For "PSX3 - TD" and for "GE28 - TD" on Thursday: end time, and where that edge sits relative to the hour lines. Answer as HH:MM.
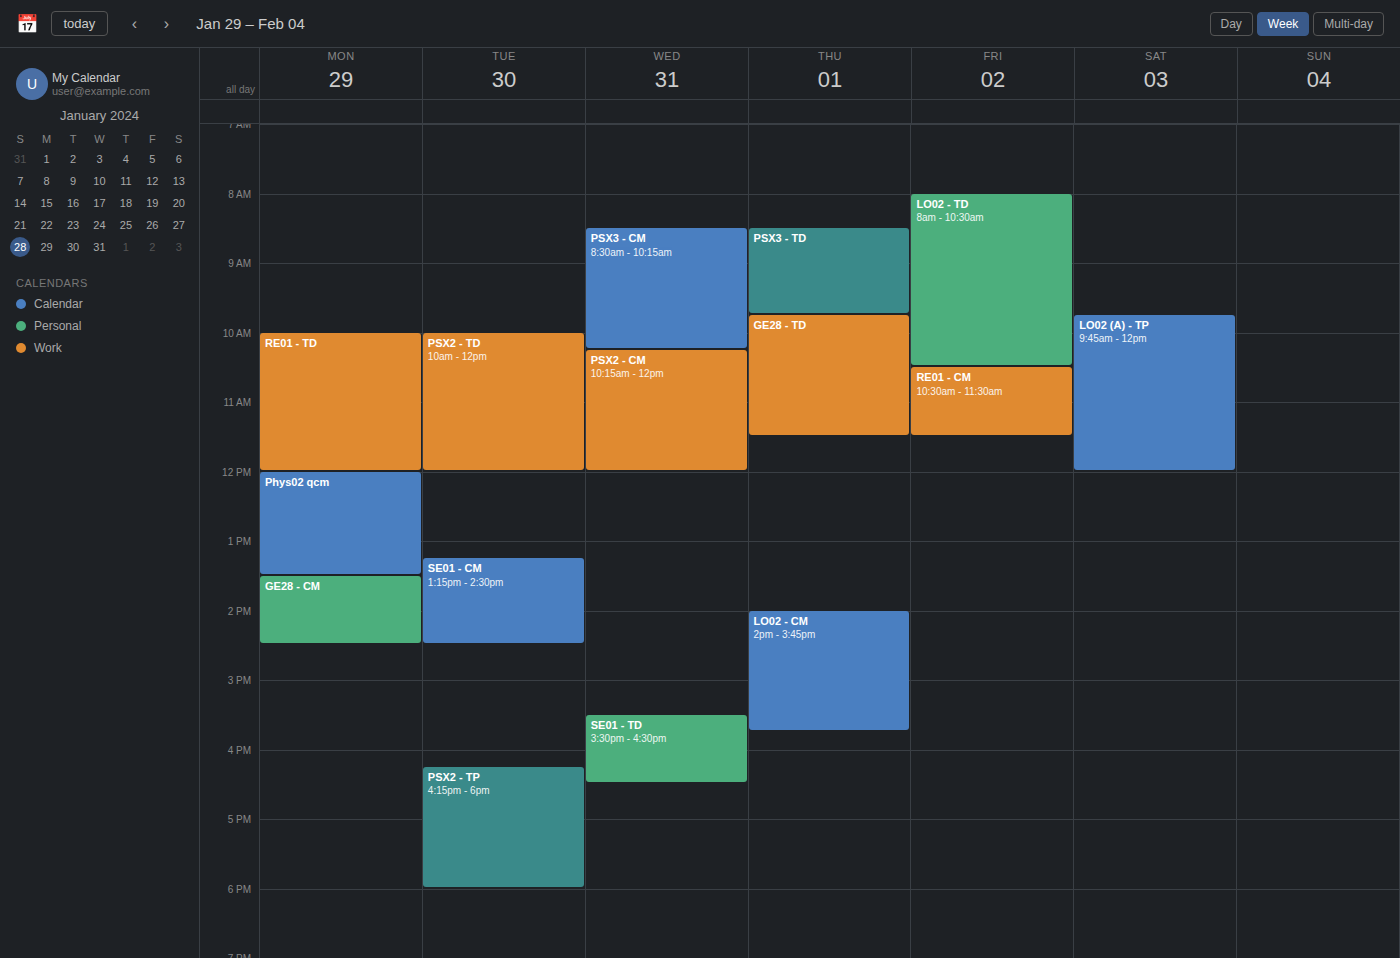
"PSX3 - TD": 09:45, neither: three quarters of the way from the 09:00 line to the 10:00 line. "GE28 - TD": 11:30, halfway between the 11:00 and 12:00 lines.